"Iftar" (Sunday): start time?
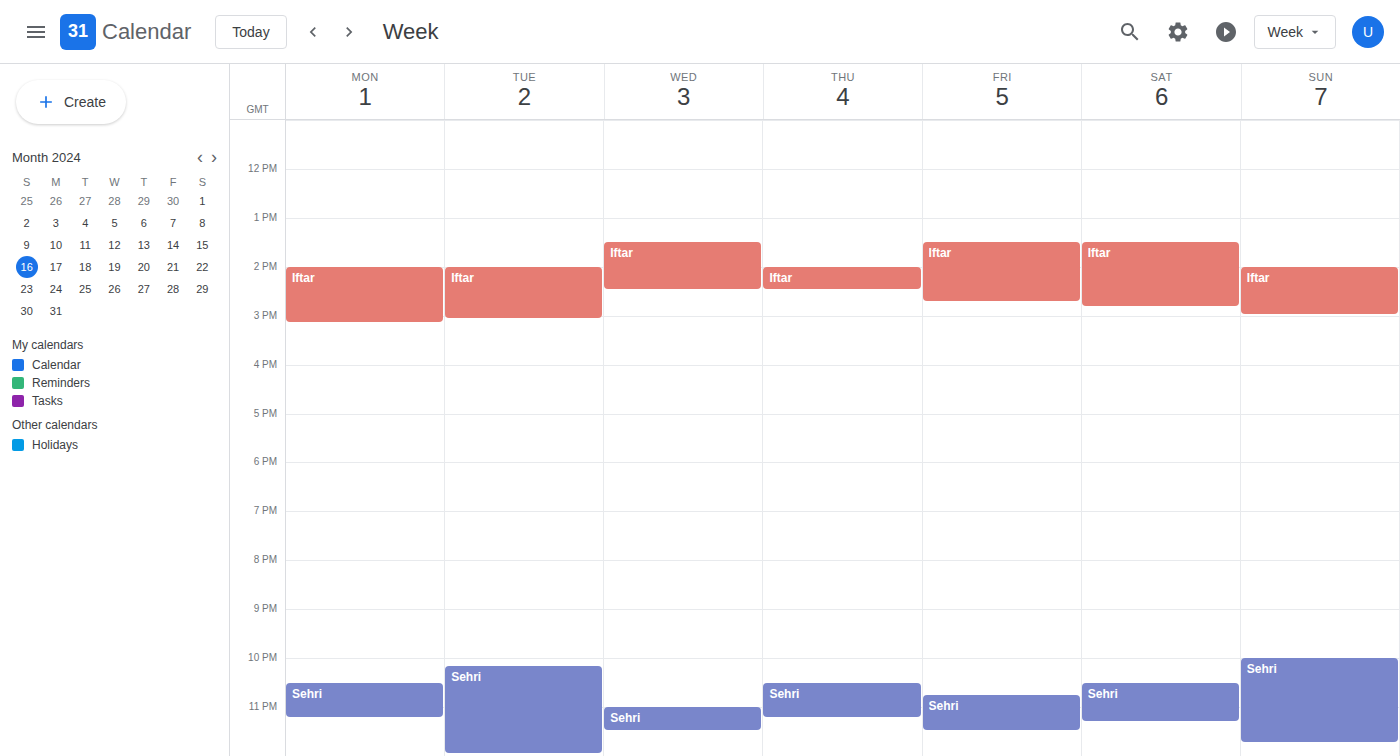
14:00